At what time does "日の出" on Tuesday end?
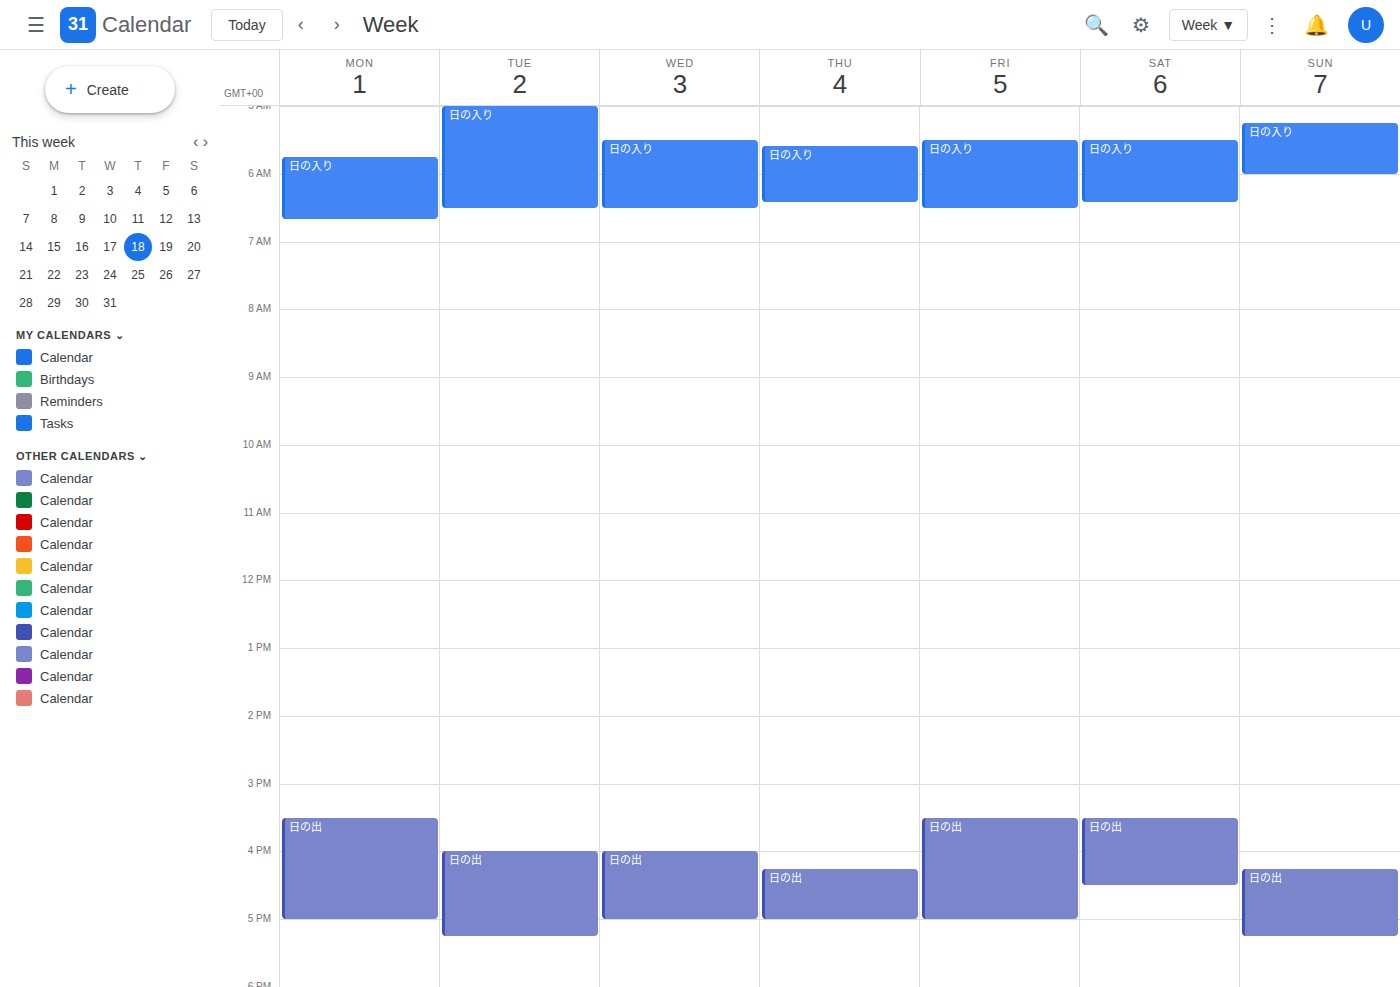
5:15 PM